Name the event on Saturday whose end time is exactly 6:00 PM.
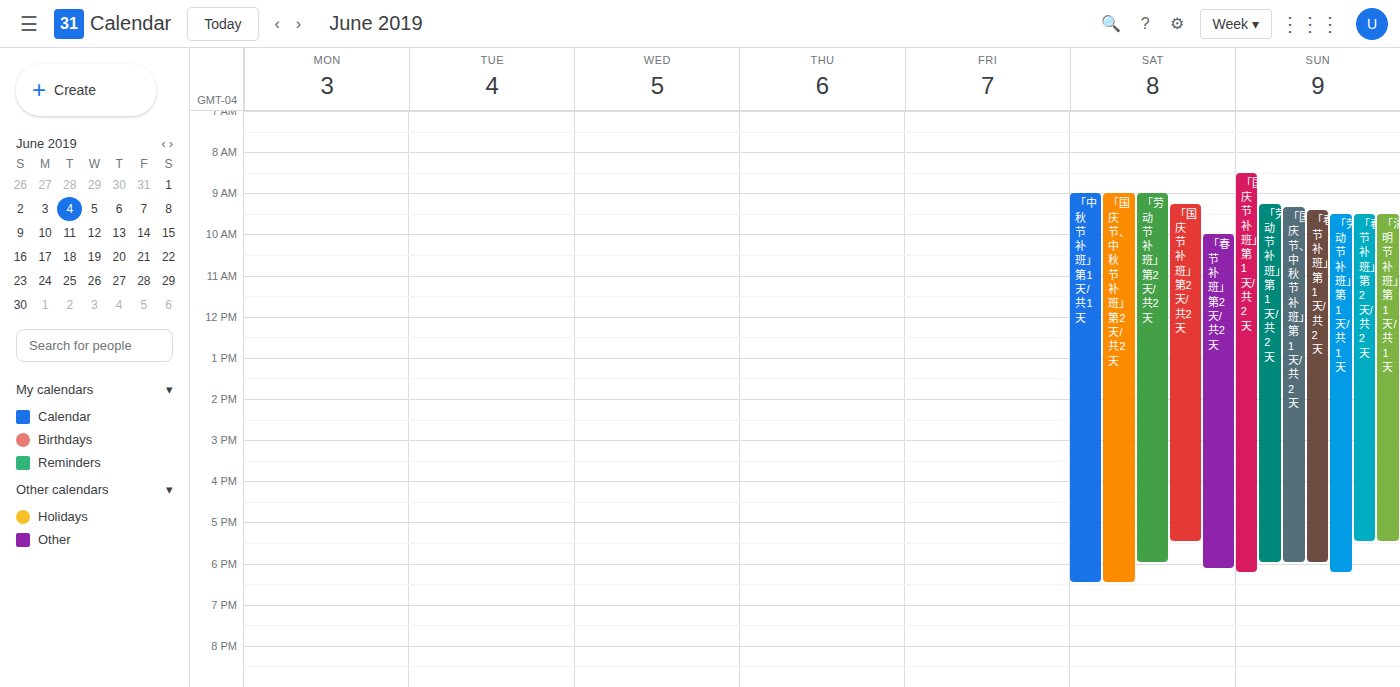
"「劳动节 补班」 第2天/共2天"